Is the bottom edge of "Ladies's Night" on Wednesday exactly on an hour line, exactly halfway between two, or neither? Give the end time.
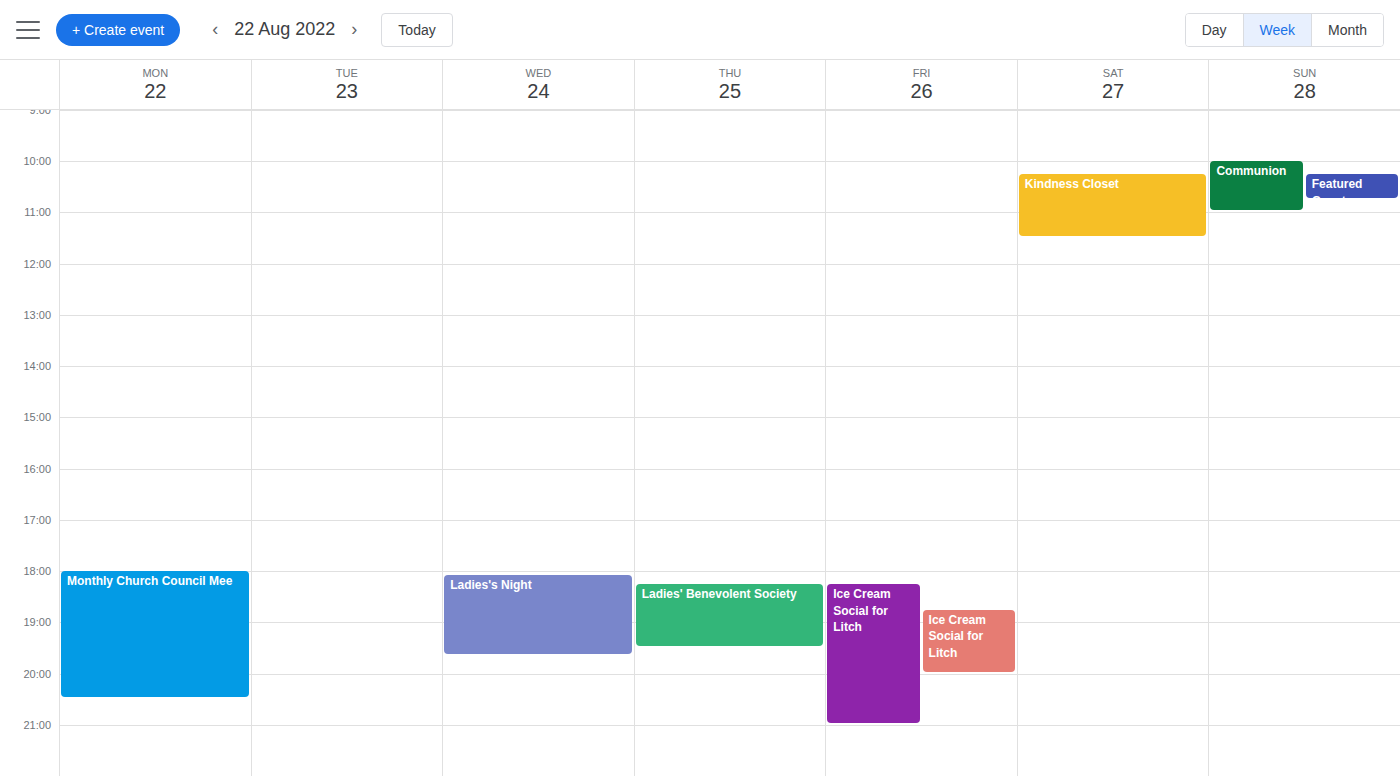
7:40 PM -- neither: 40 minutes below the 7 PM line and 20 minutes above the 8 PM line.